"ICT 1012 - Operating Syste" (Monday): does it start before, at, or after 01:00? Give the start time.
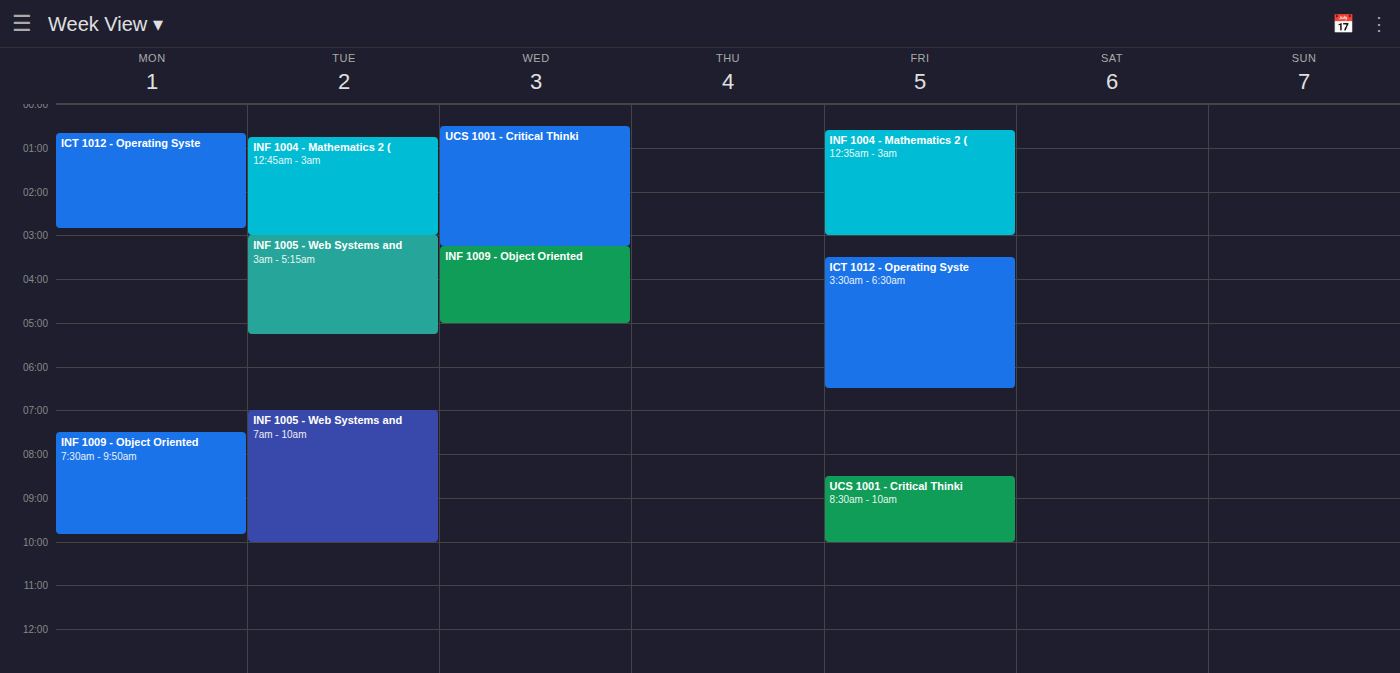
00:40 -- before 01:00, 20 minutes above the 01:00 line.